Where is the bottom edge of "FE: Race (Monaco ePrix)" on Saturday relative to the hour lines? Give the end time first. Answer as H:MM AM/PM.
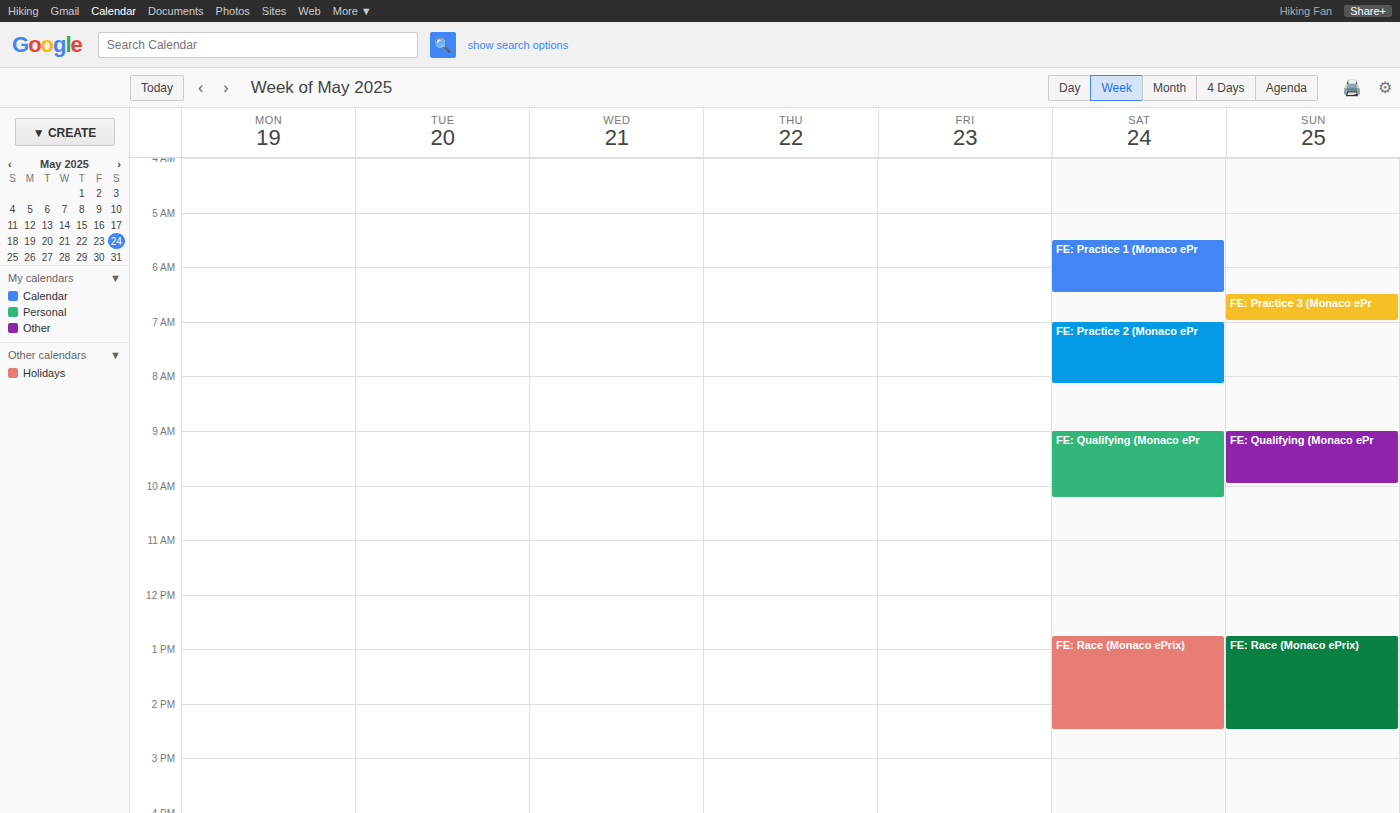
2:30 PM -- halfway between the 2 PM and 3 PM lines.